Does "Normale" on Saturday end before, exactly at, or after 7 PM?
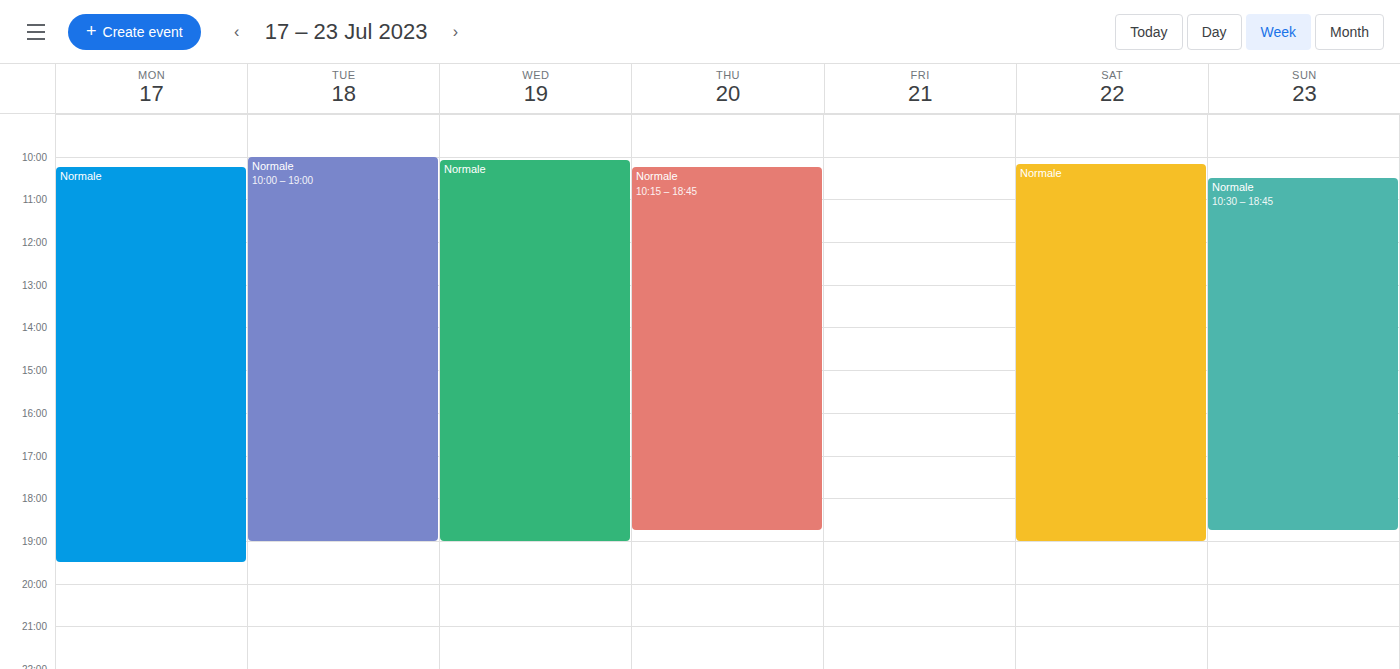
7:00 PM -- exactly at 7 PM, on the 7 PM line.